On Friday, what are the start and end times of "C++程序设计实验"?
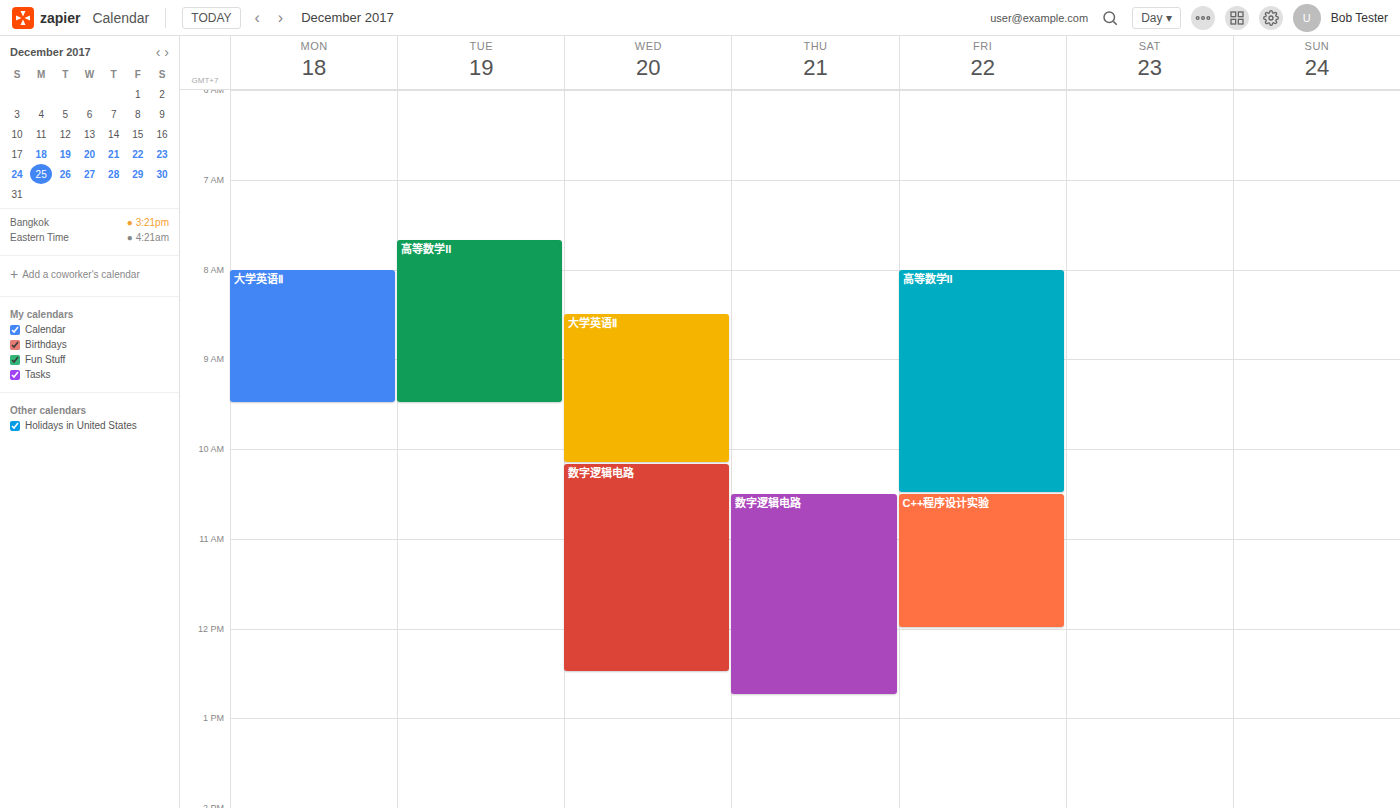
10:30 AM to 12:00 PM